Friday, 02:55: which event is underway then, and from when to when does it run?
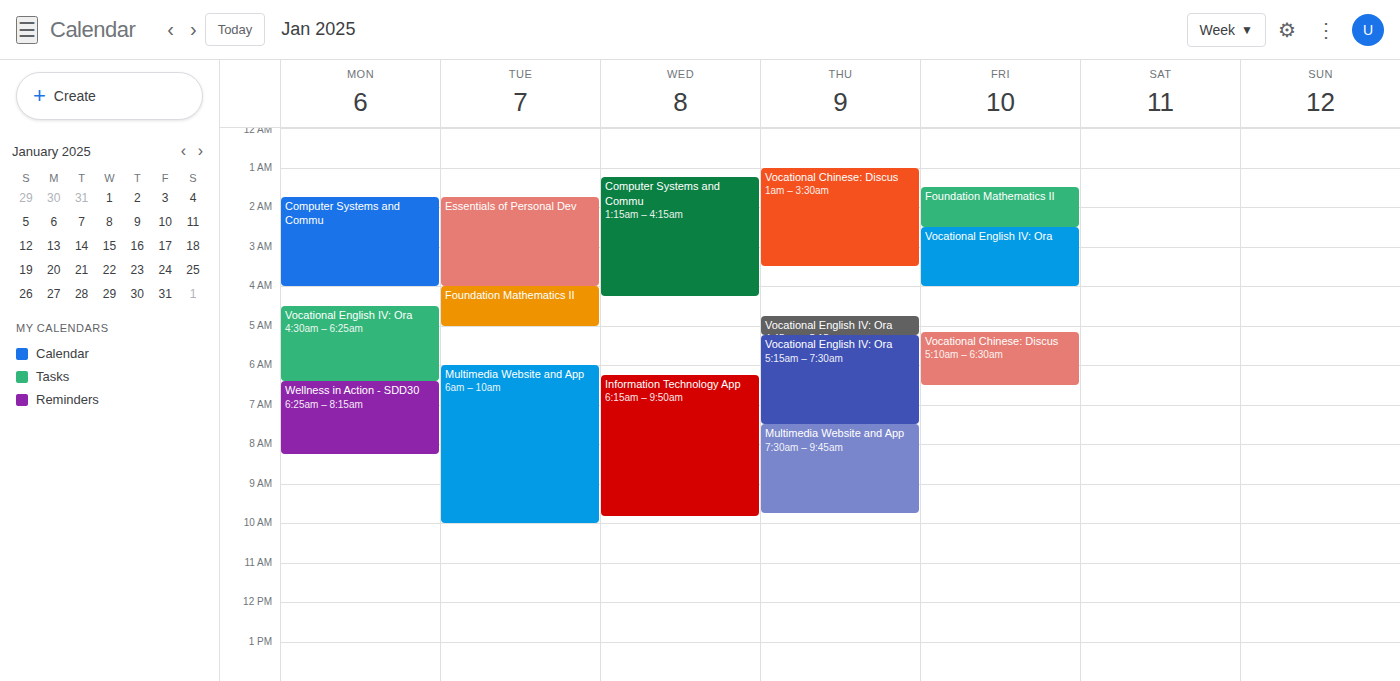
"Vocational English IV: Ora", 02:30 to 04:00